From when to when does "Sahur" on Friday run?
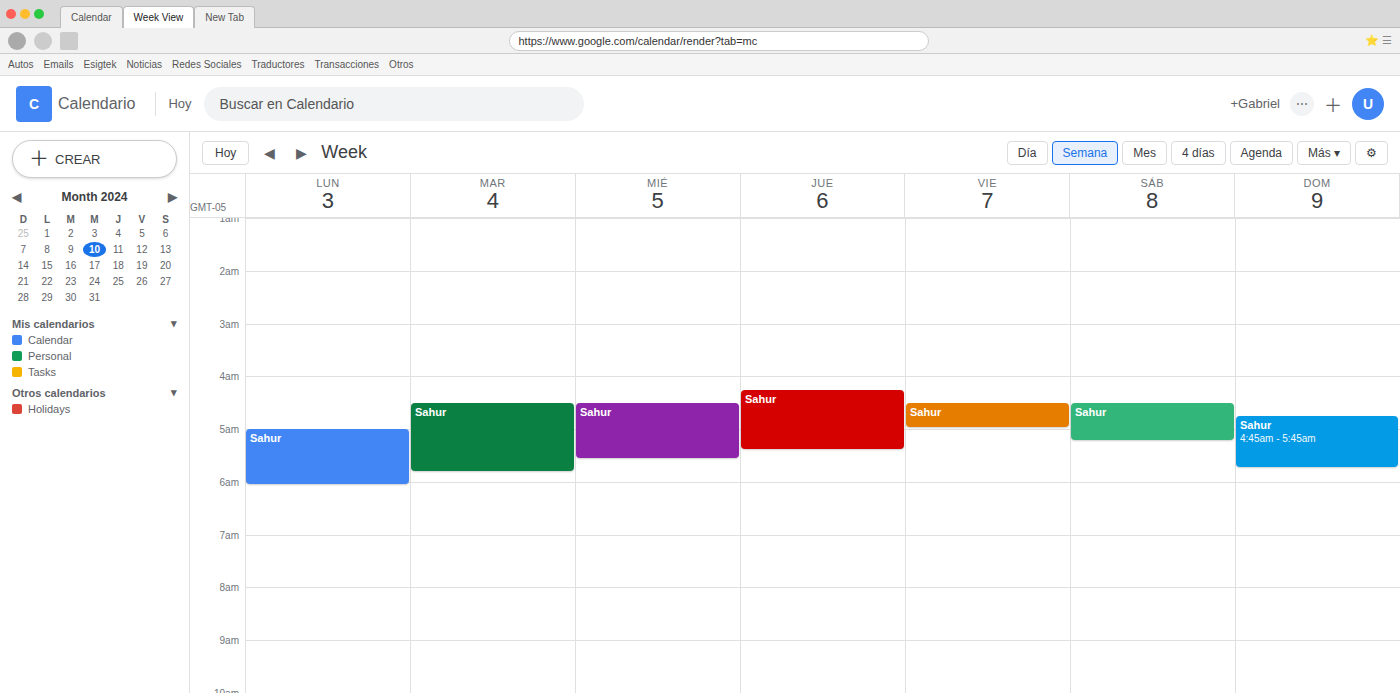
4:30 AM to 5:00 AM